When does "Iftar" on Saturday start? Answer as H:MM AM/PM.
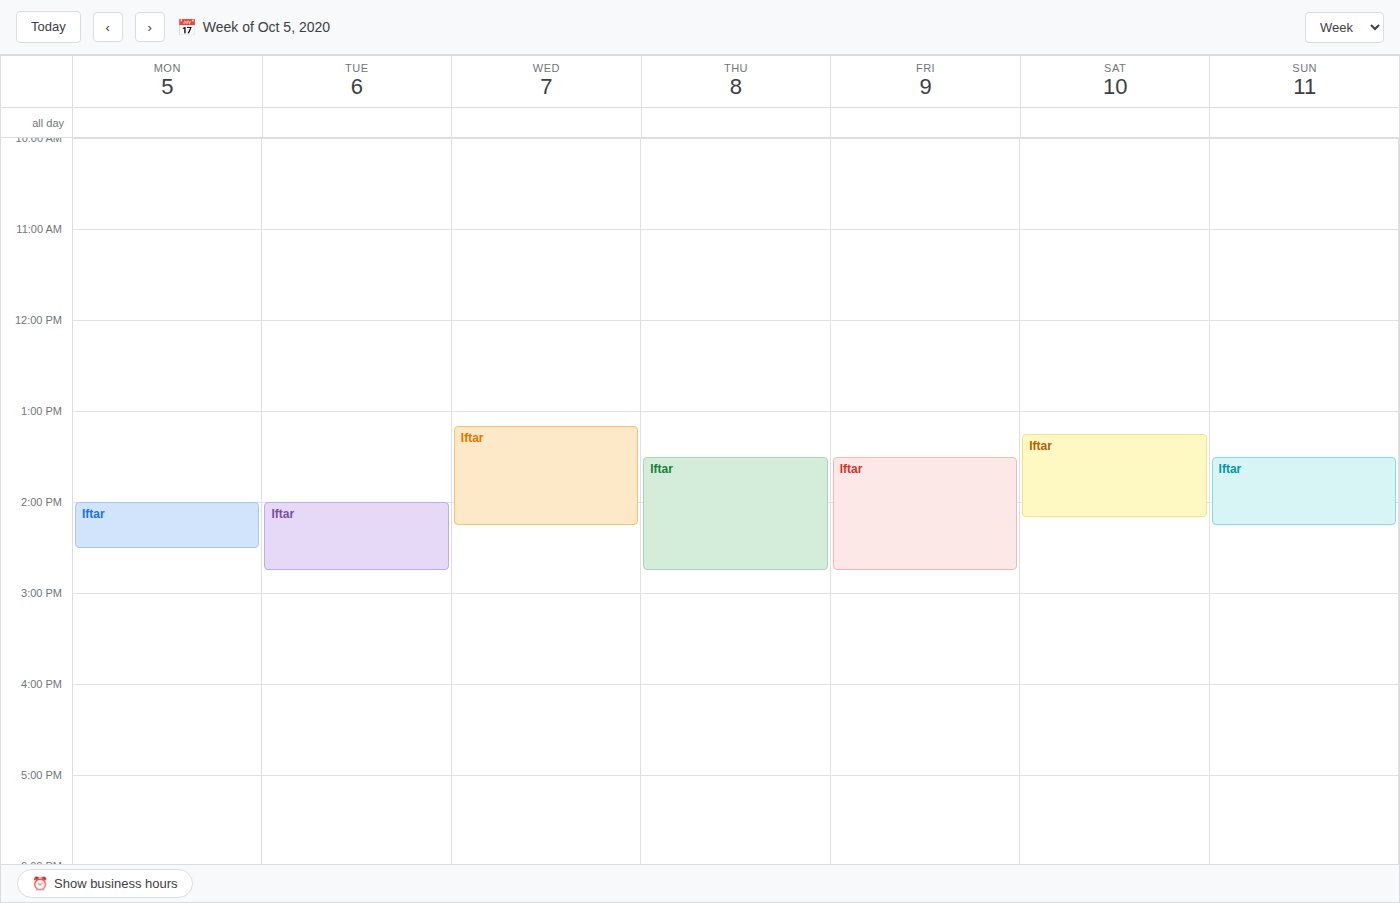
1:15 PM